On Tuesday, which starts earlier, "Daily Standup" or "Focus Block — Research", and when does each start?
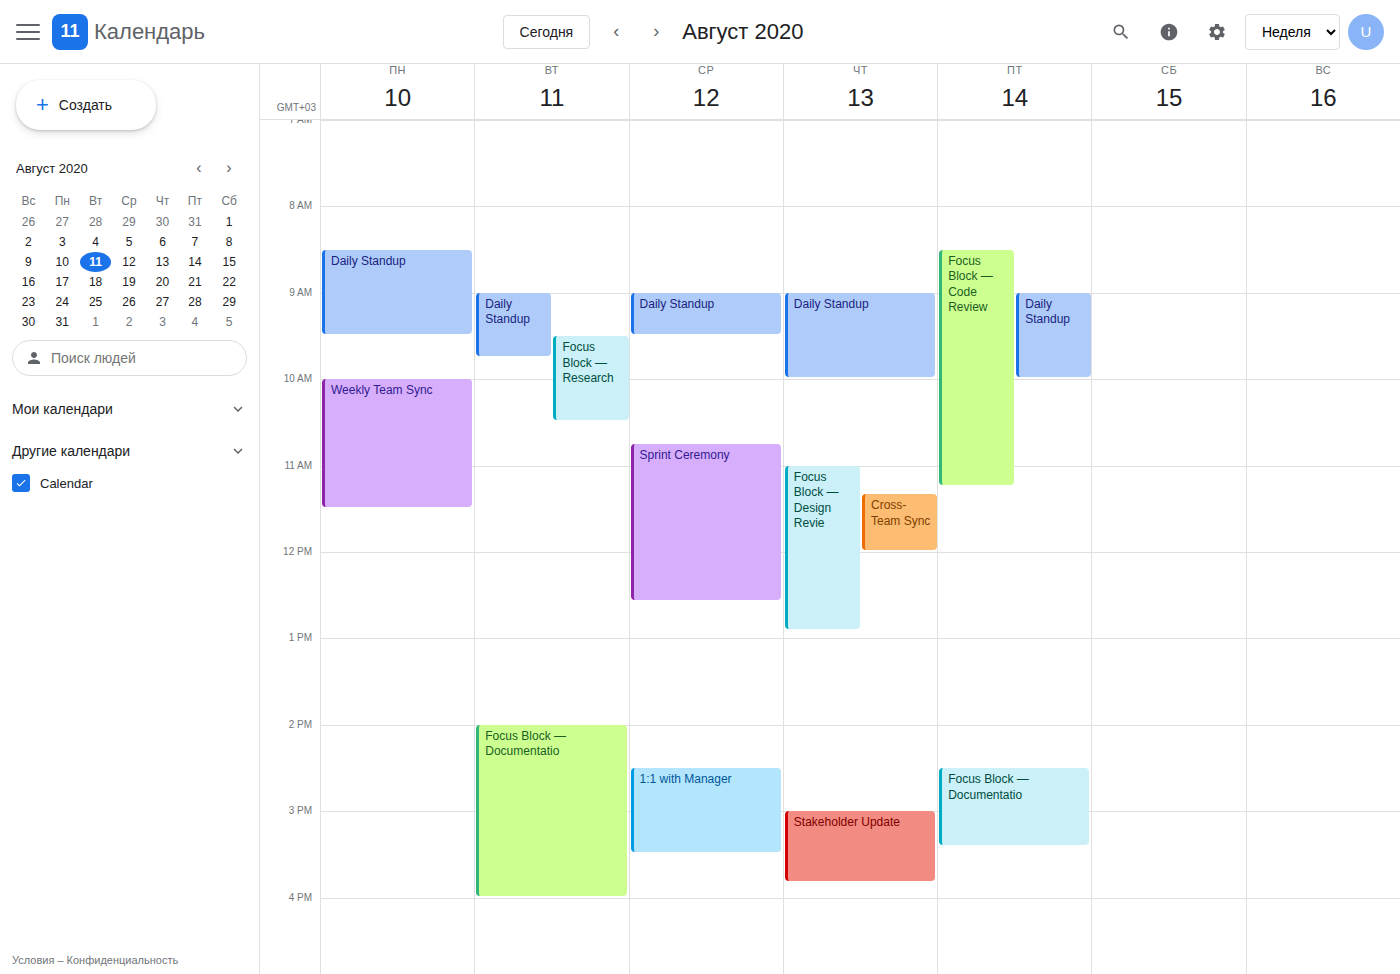
"Daily Standup" 9:00 AM; "Focus Block — Research" 9:30 AM.